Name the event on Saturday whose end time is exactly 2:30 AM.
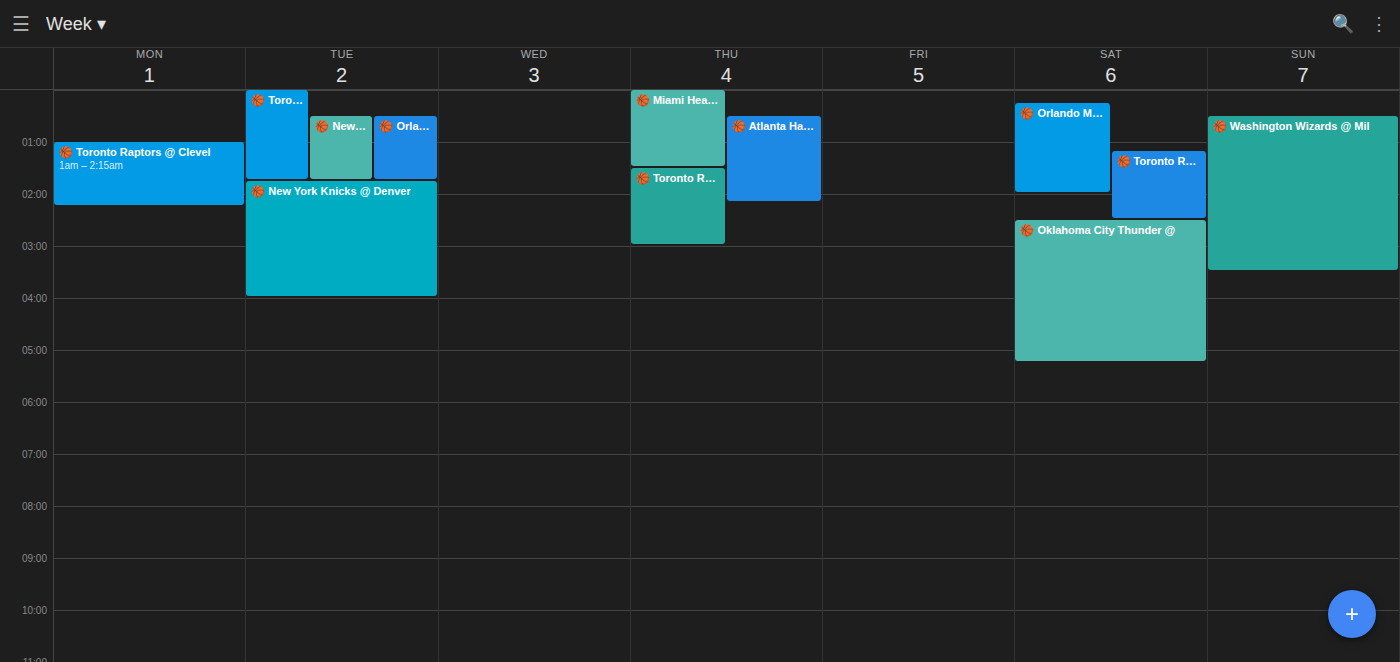
"🏀 Toronto Raptors @ Miami"